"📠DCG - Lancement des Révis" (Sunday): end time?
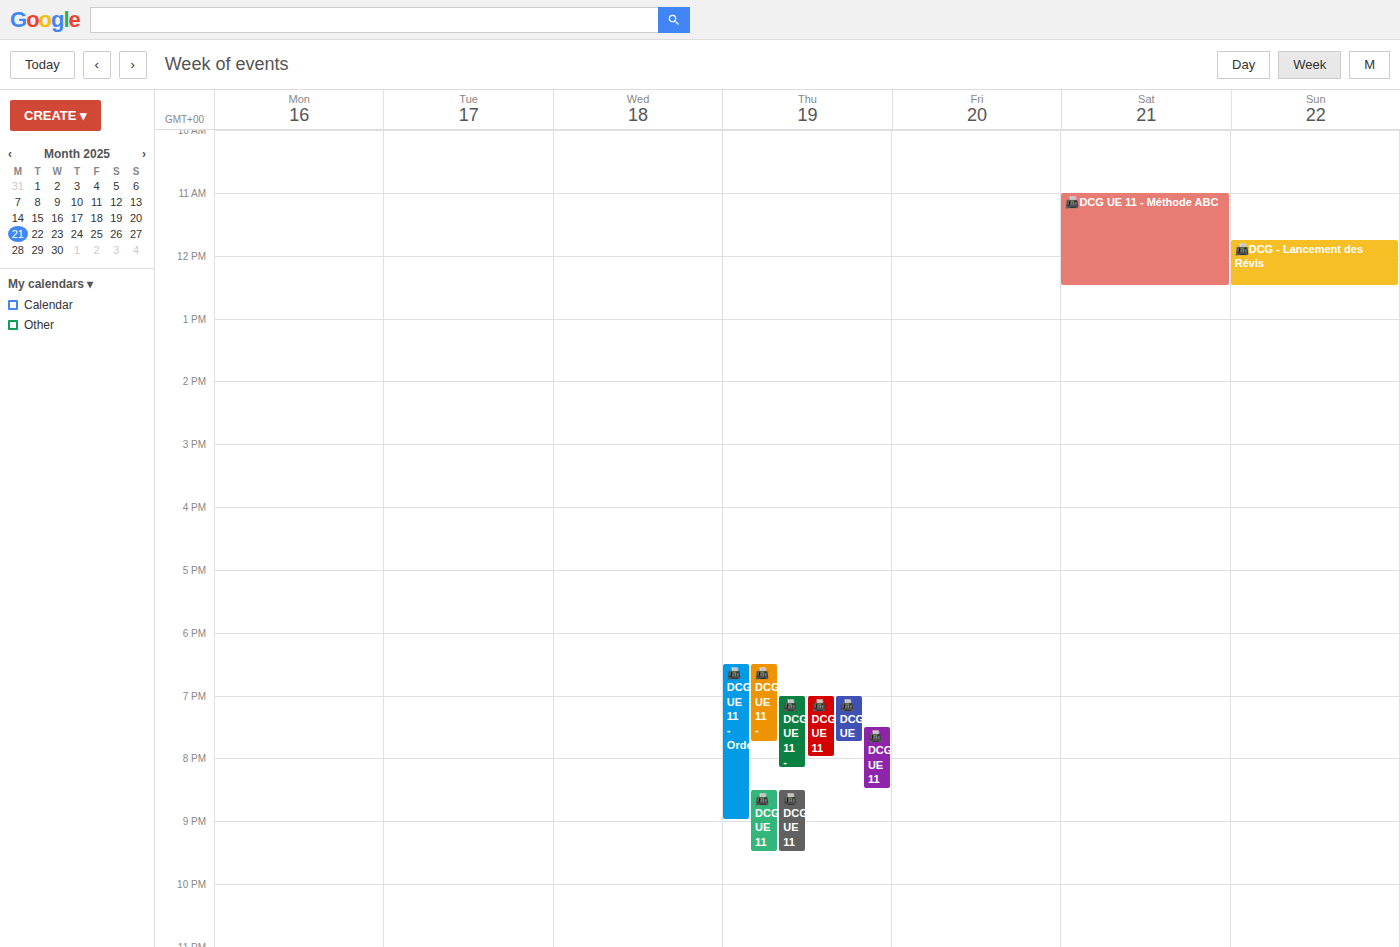
12:30 PM